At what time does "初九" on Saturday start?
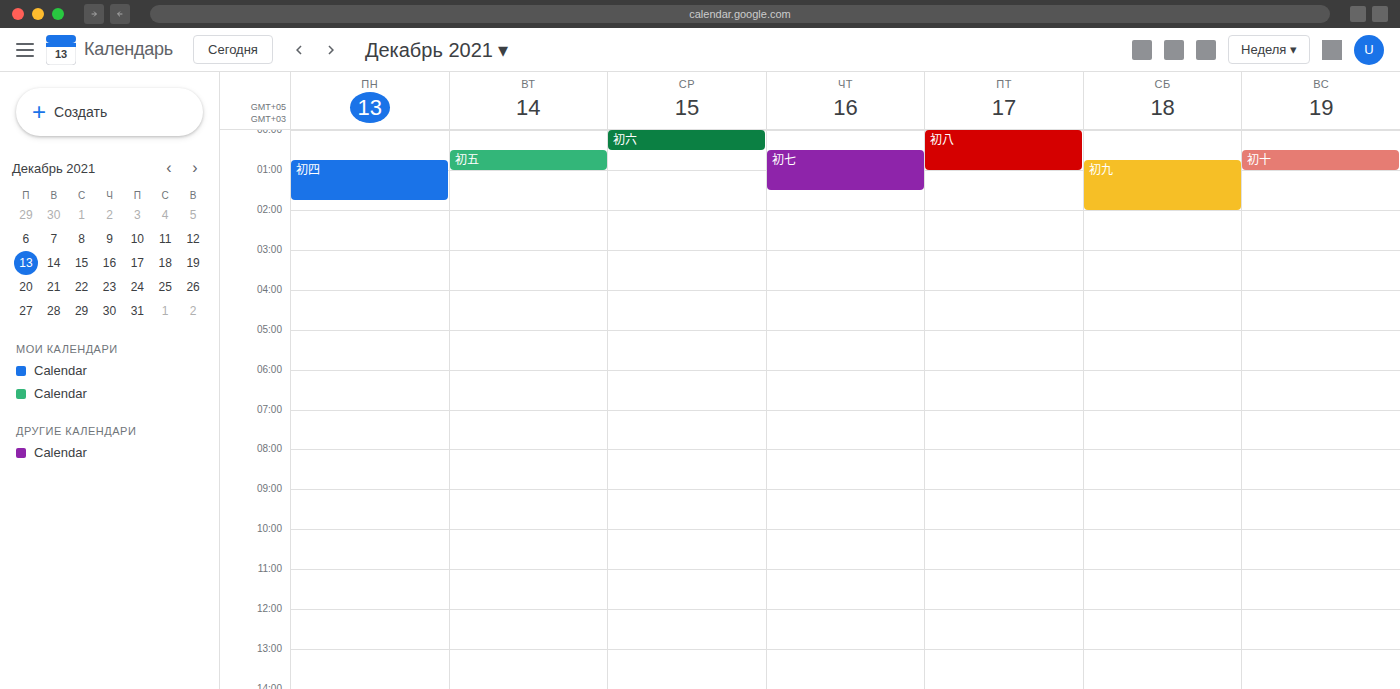
12:45 AM